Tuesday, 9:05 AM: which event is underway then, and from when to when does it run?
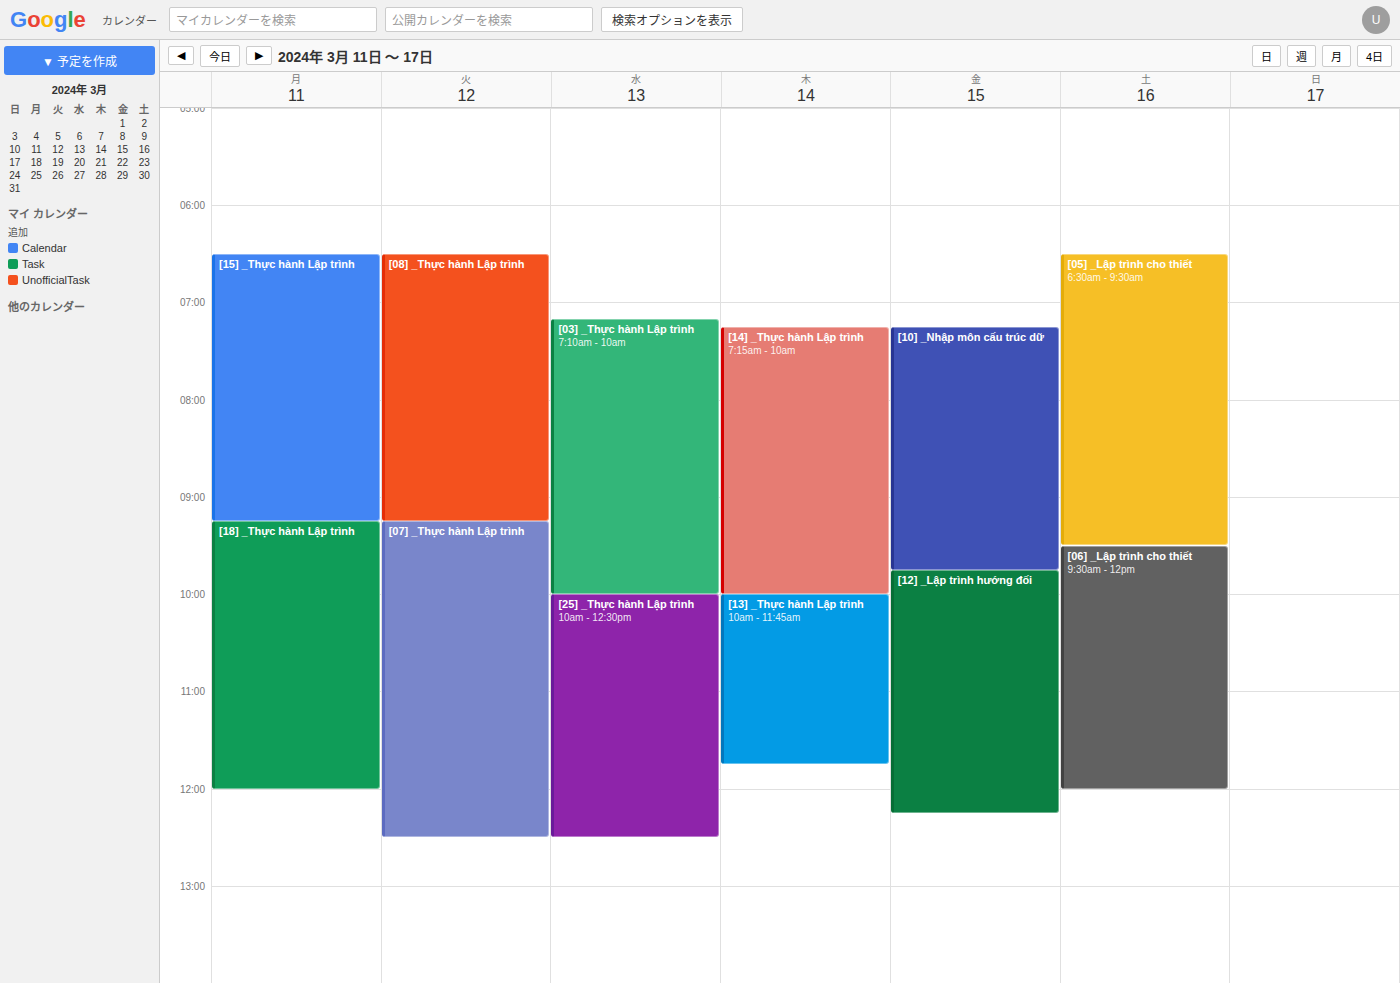
"[08] _Thực hành Lập trình", 6:30 AM to 9:15 AM